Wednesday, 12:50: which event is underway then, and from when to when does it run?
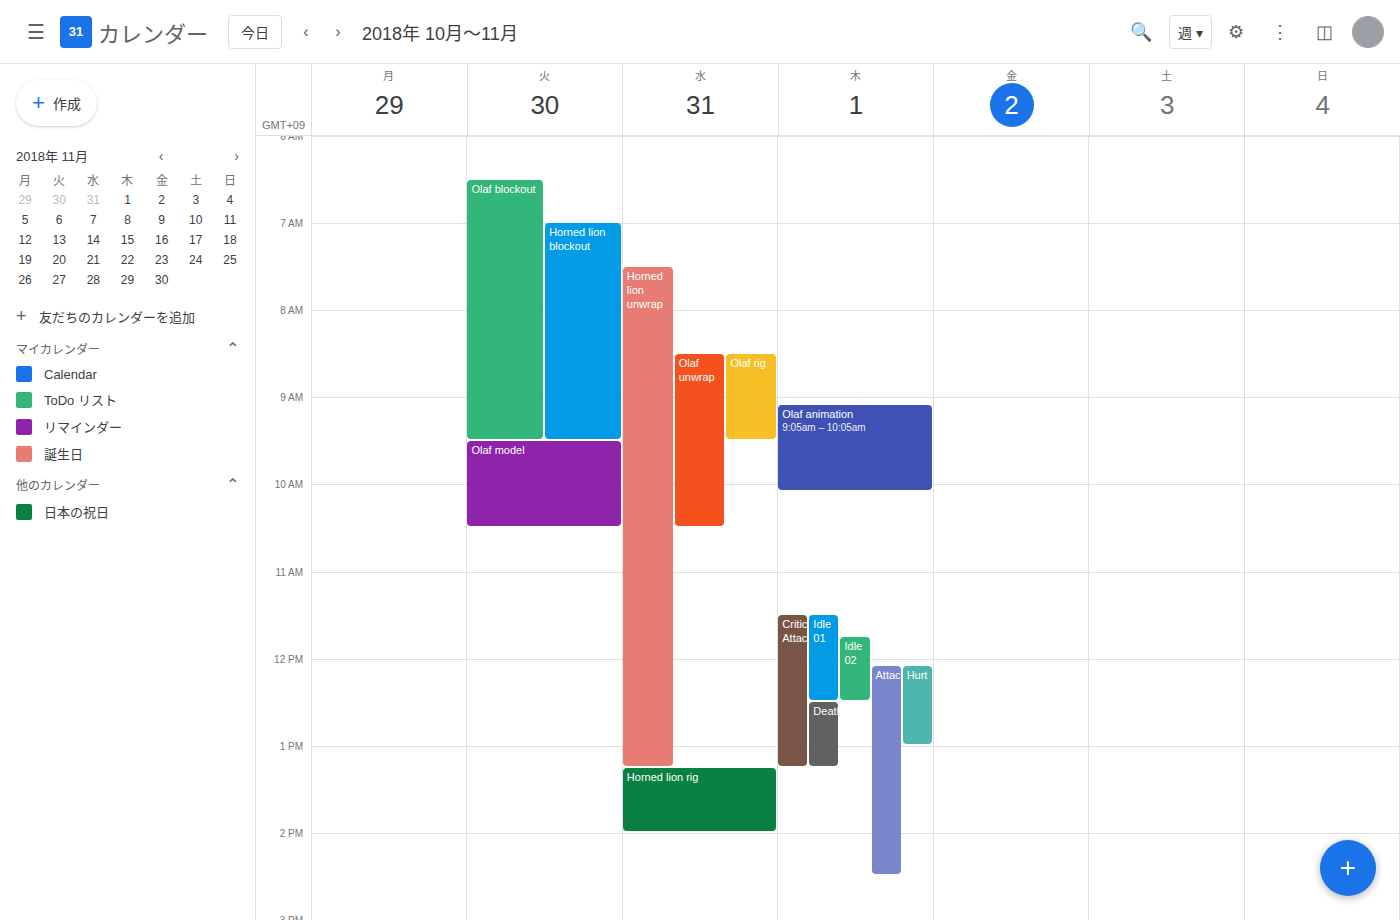
"Horned lion unwrap", 07:30 to 13:15